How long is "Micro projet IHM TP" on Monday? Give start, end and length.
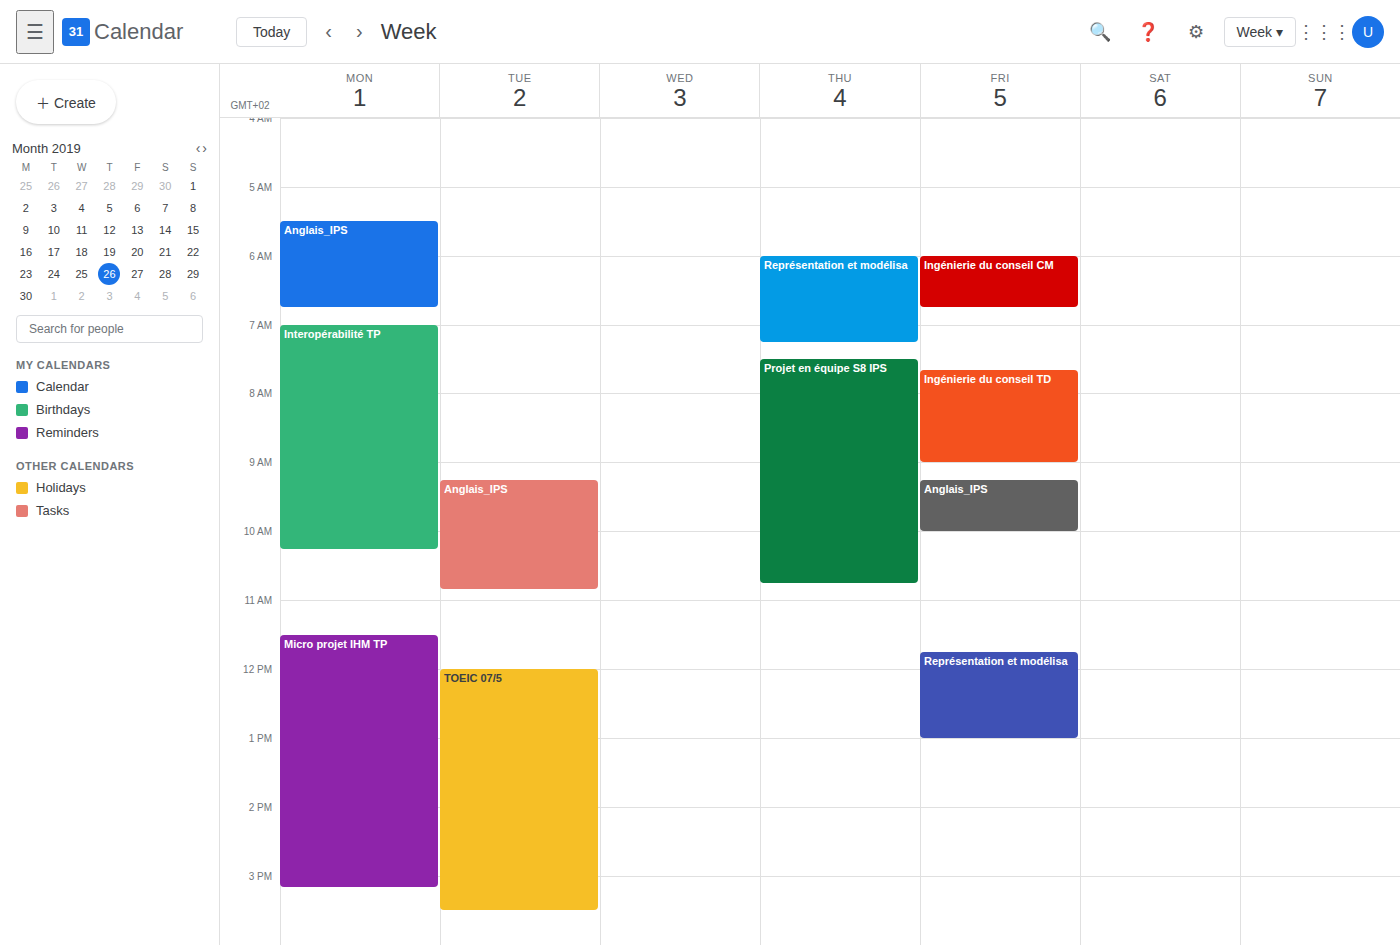
11:30 to 15:10, 3 hours 40 minutes